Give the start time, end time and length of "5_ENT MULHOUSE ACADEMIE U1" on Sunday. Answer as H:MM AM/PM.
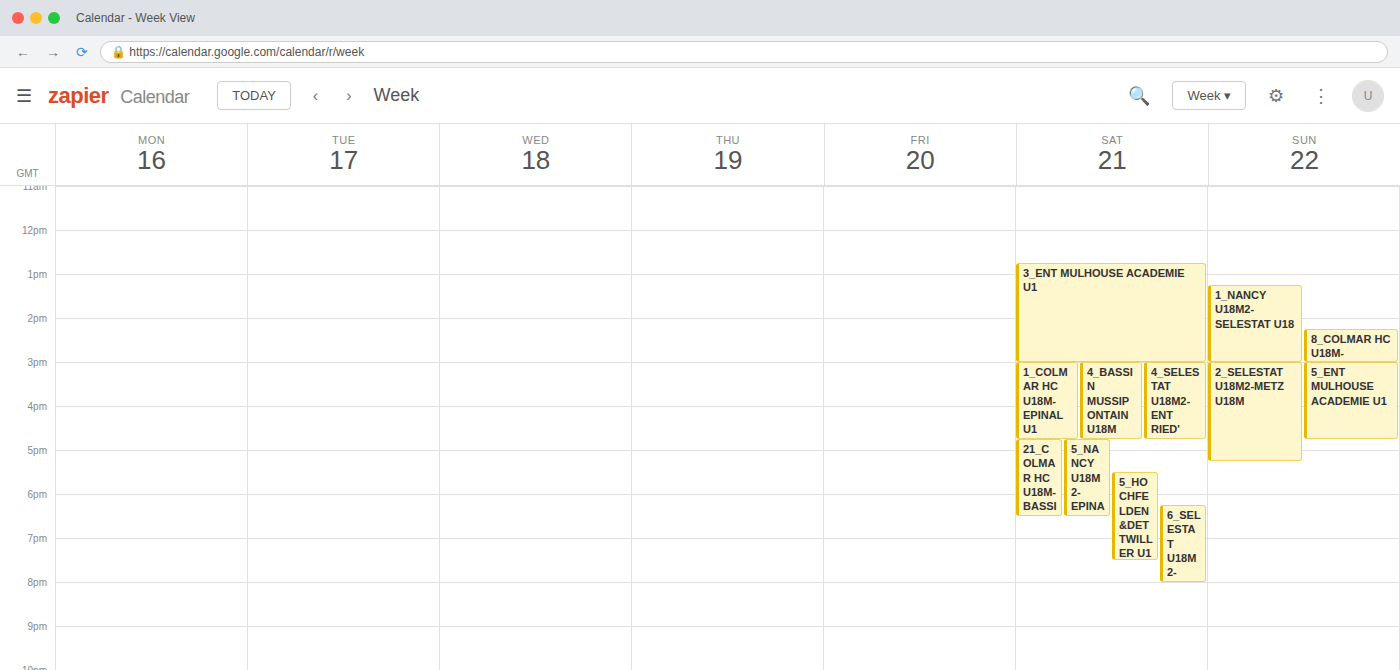
3:00 PM to 4:45 PM, 1 hour 45 minutes